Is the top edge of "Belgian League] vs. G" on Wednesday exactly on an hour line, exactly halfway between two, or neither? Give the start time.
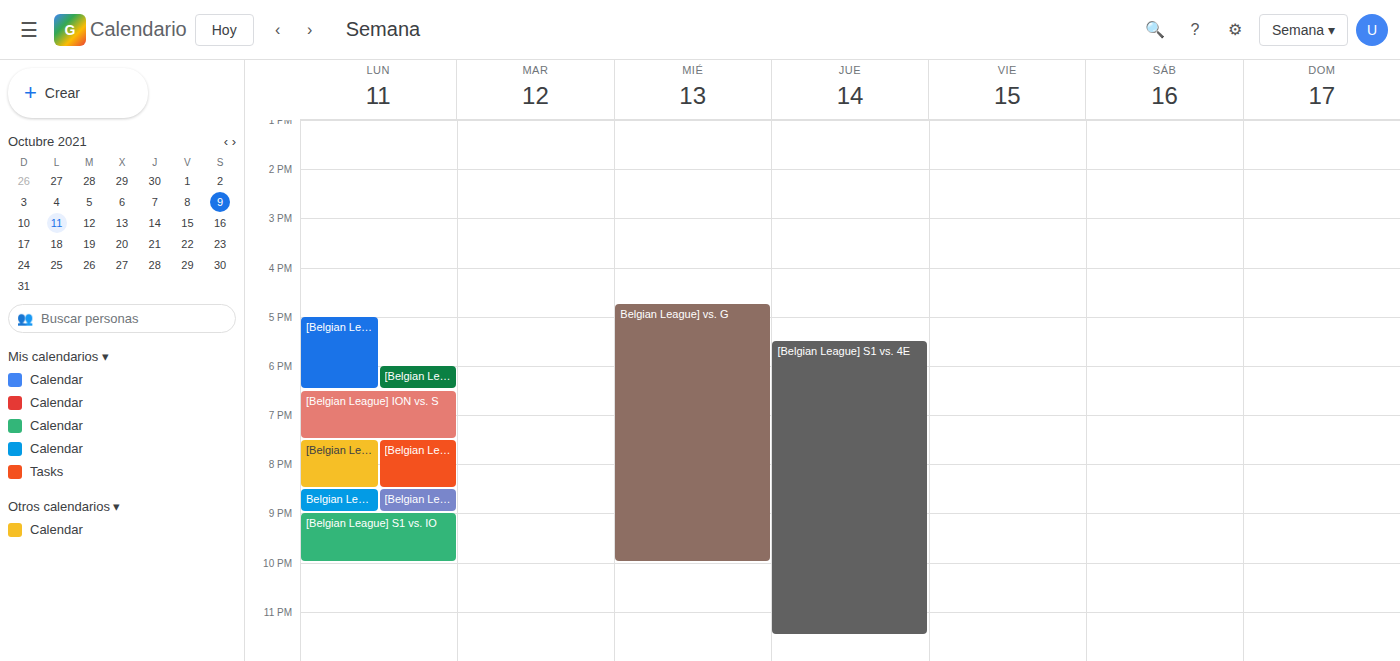
4:45 PM -- neither: three quarters of the way from the 4 PM line to the 5 PM line.